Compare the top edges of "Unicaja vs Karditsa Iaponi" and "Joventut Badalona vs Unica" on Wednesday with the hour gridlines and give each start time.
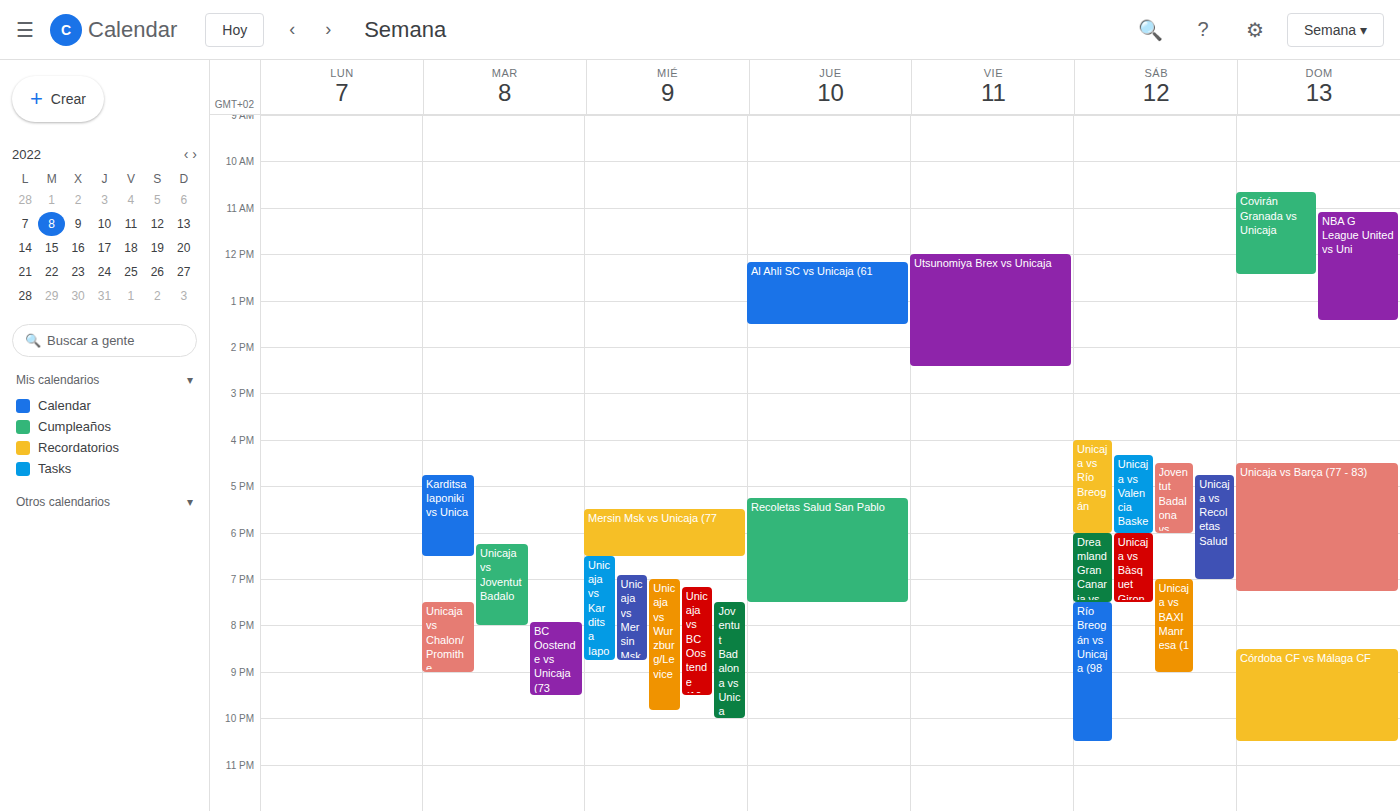
"Unicaja vs Karditsa Iaponi": 6:30 PM, halfway between the 6 PM and 7 PM lines. "Joventut Badalona vs Unica": 7:30 PM, halfway between the 7 PM and 8 PM lines.